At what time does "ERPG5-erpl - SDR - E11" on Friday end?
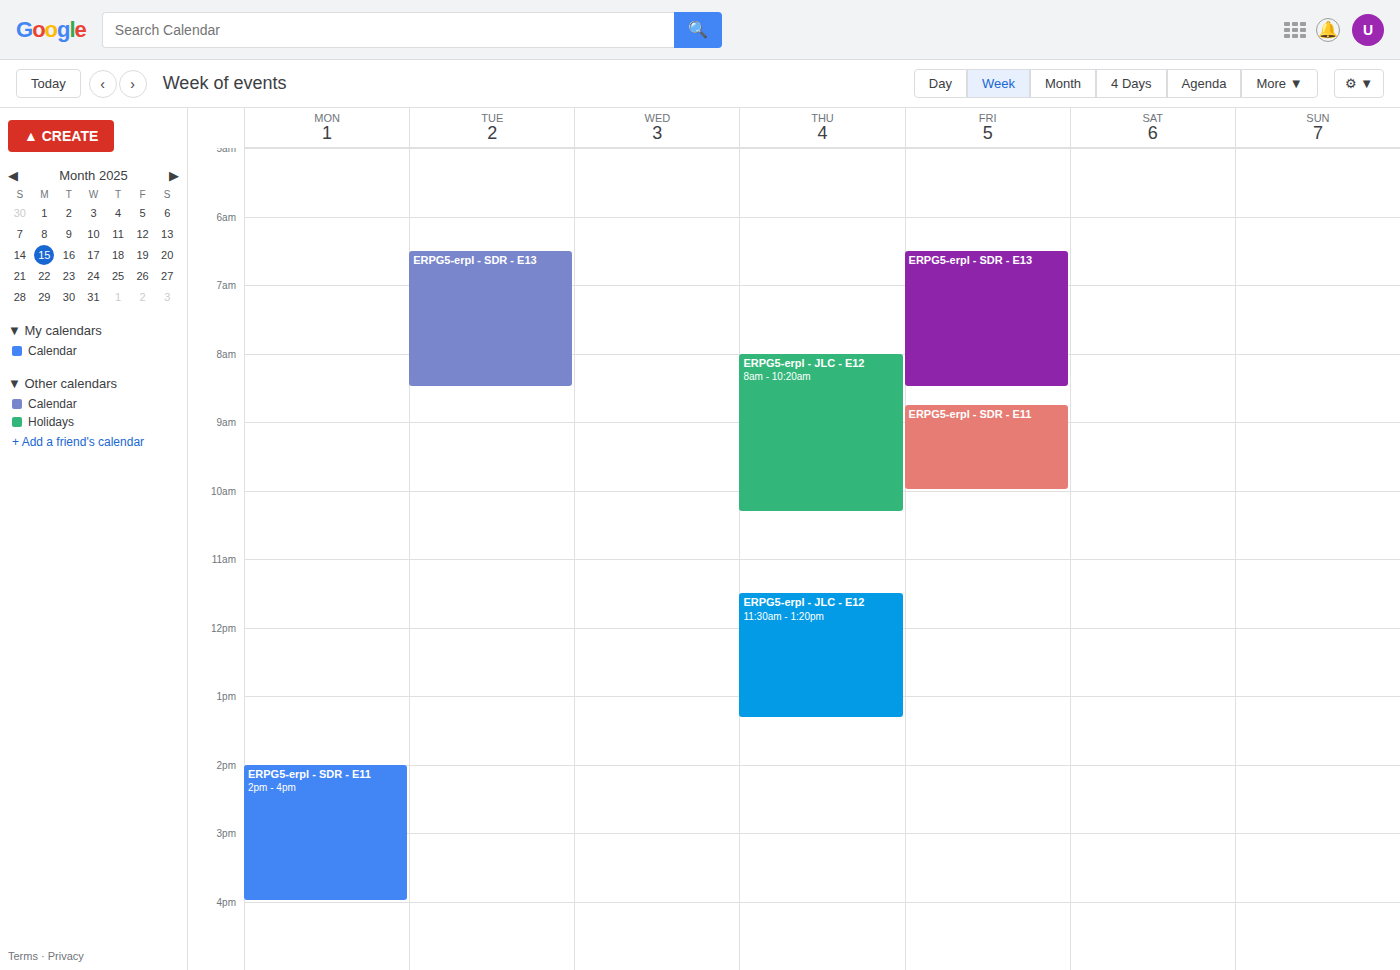
10:00 AM